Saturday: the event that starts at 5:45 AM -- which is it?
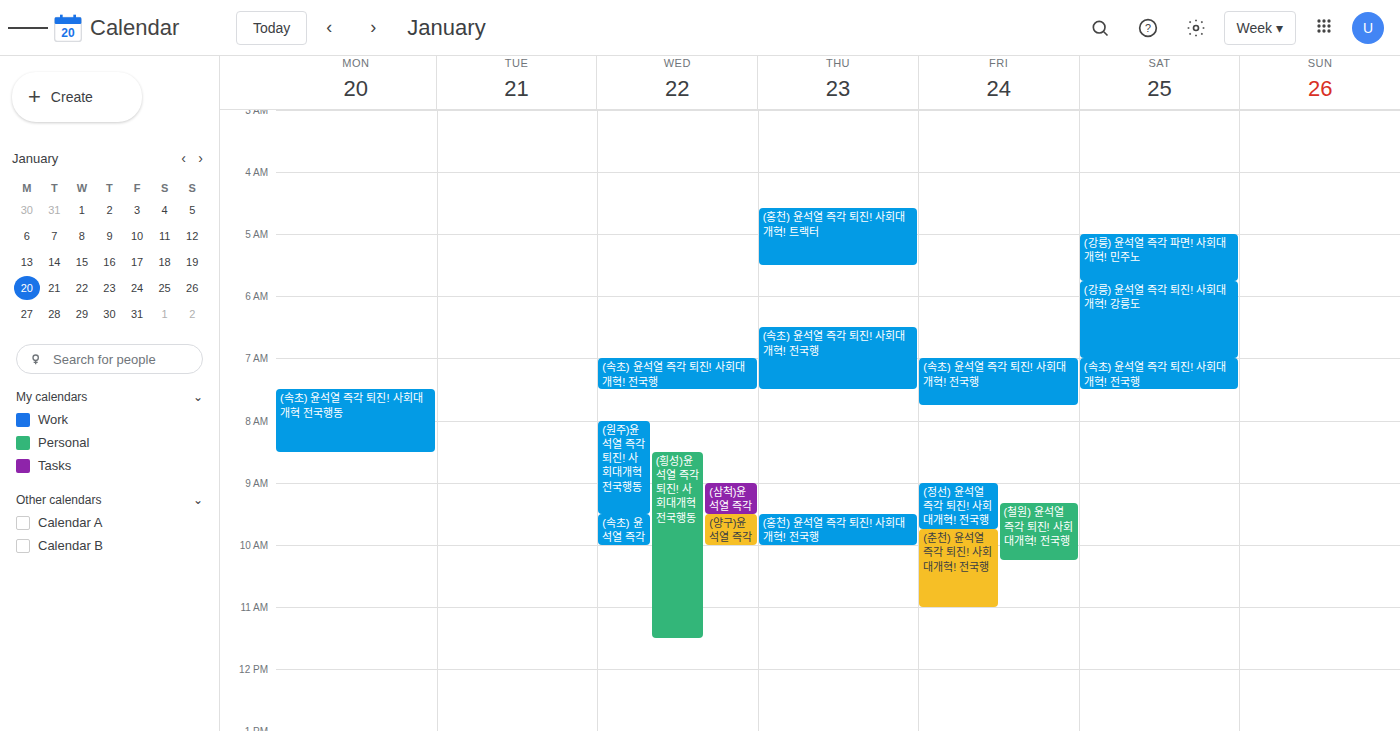
"(강릉) 윤석열 즉각 퇴진! 사회대개혁! 강릉도"